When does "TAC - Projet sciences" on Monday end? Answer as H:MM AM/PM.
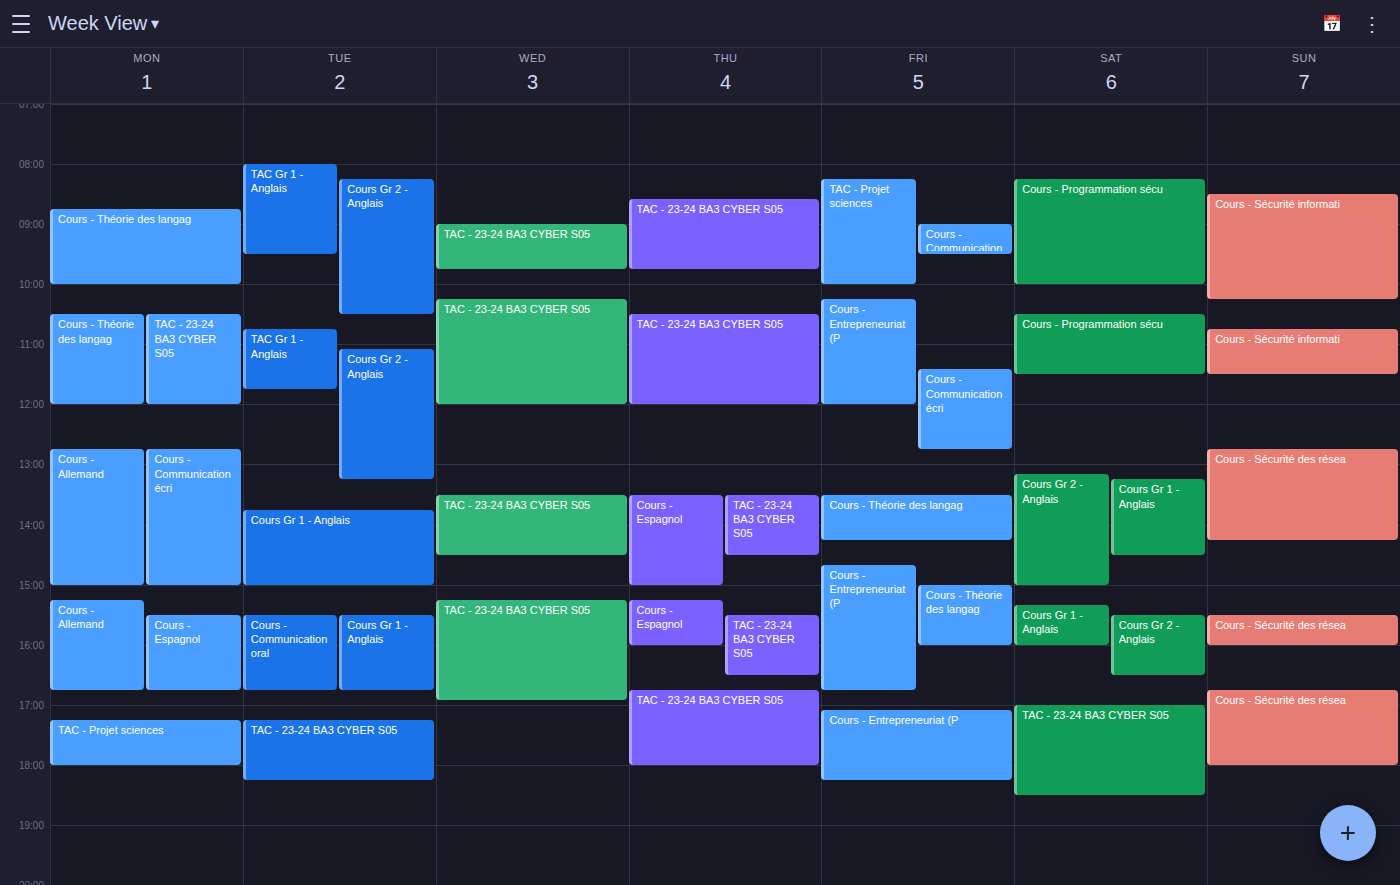
6:00 PM